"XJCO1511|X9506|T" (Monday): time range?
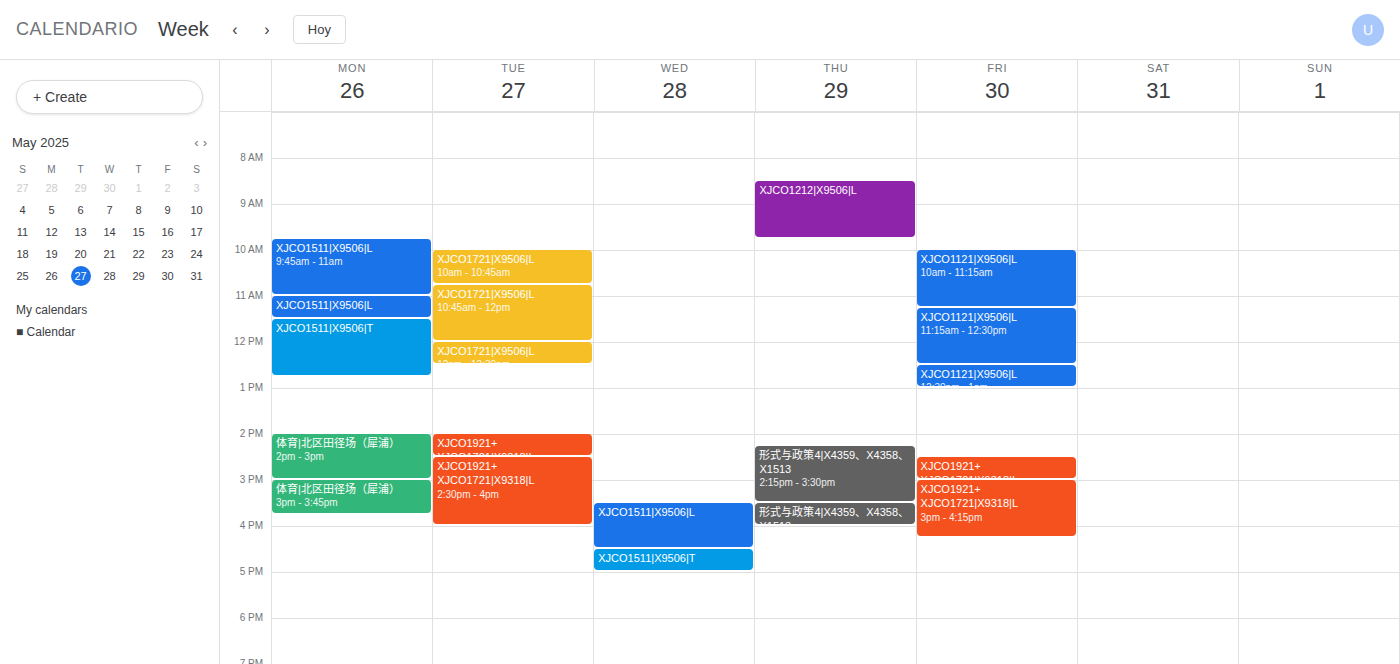
11:30 AM to 12:45 PM